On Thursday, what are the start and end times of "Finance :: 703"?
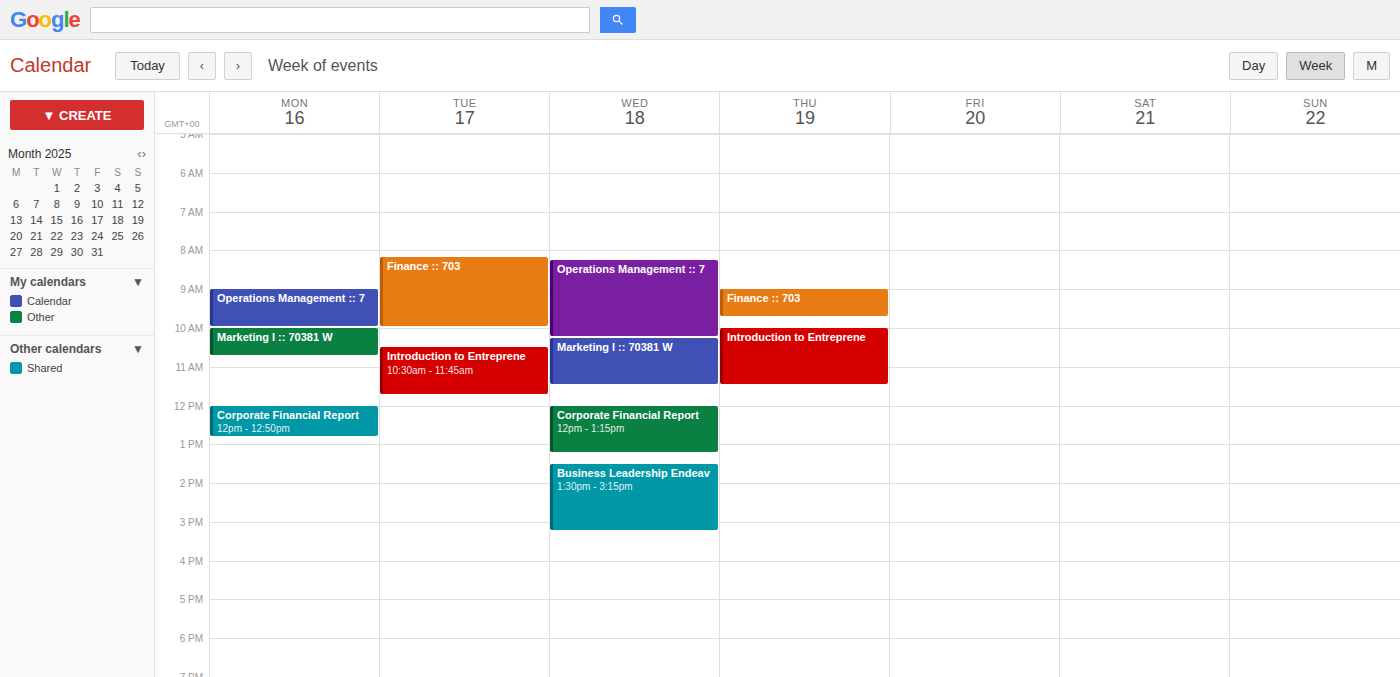
9:00 AM to 9:45 AM